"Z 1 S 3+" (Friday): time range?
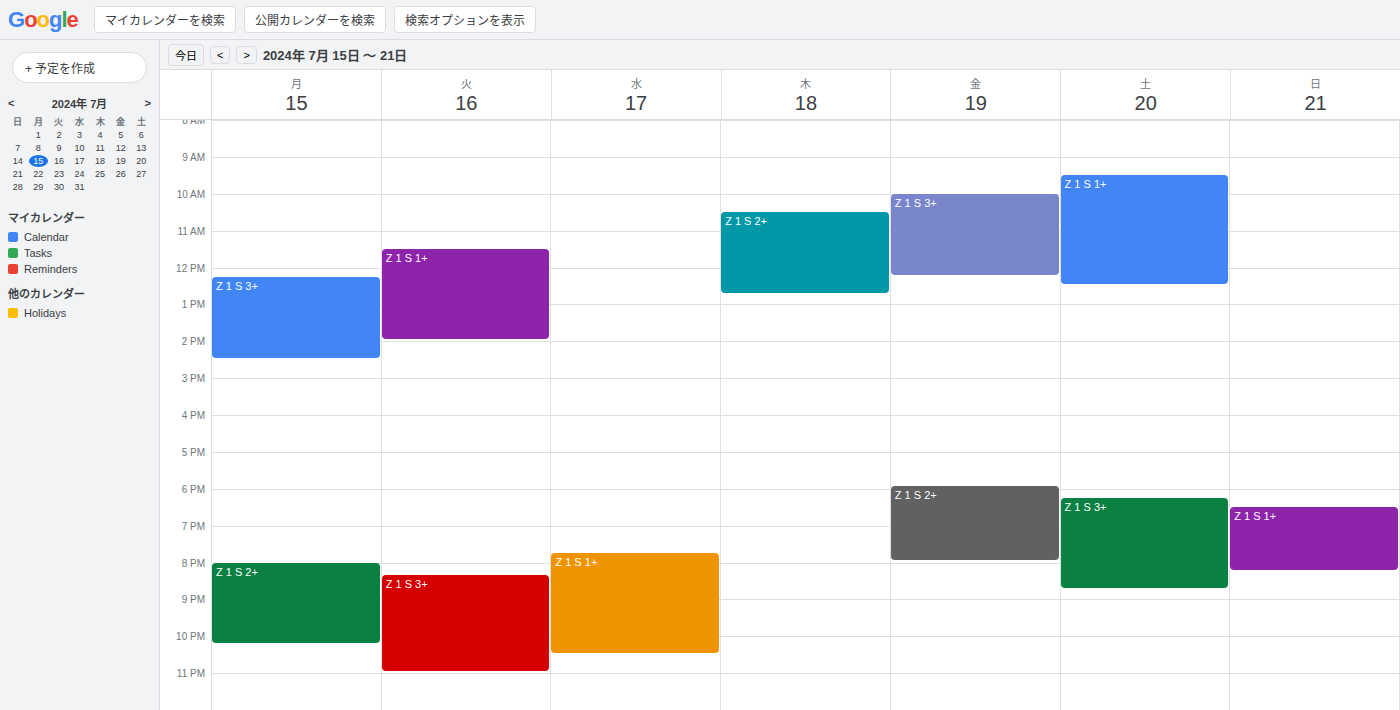
10:00 to 12:15